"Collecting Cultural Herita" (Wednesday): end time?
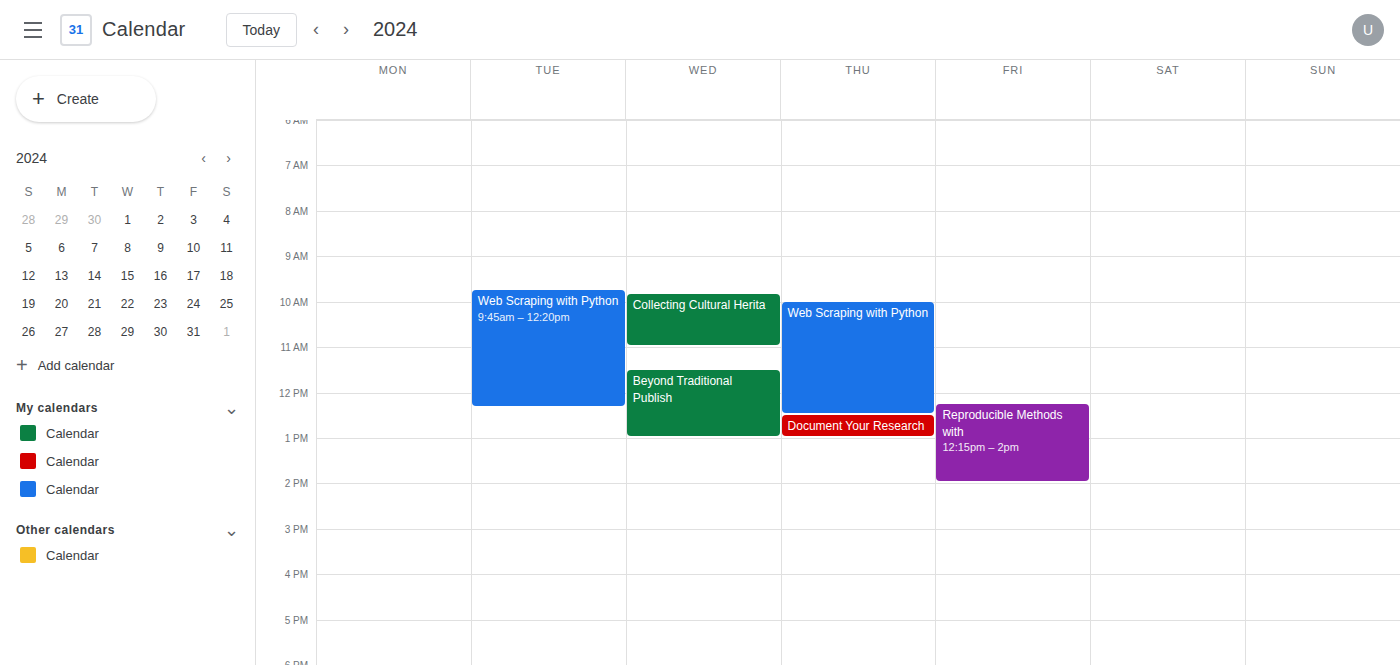
11:00 AM